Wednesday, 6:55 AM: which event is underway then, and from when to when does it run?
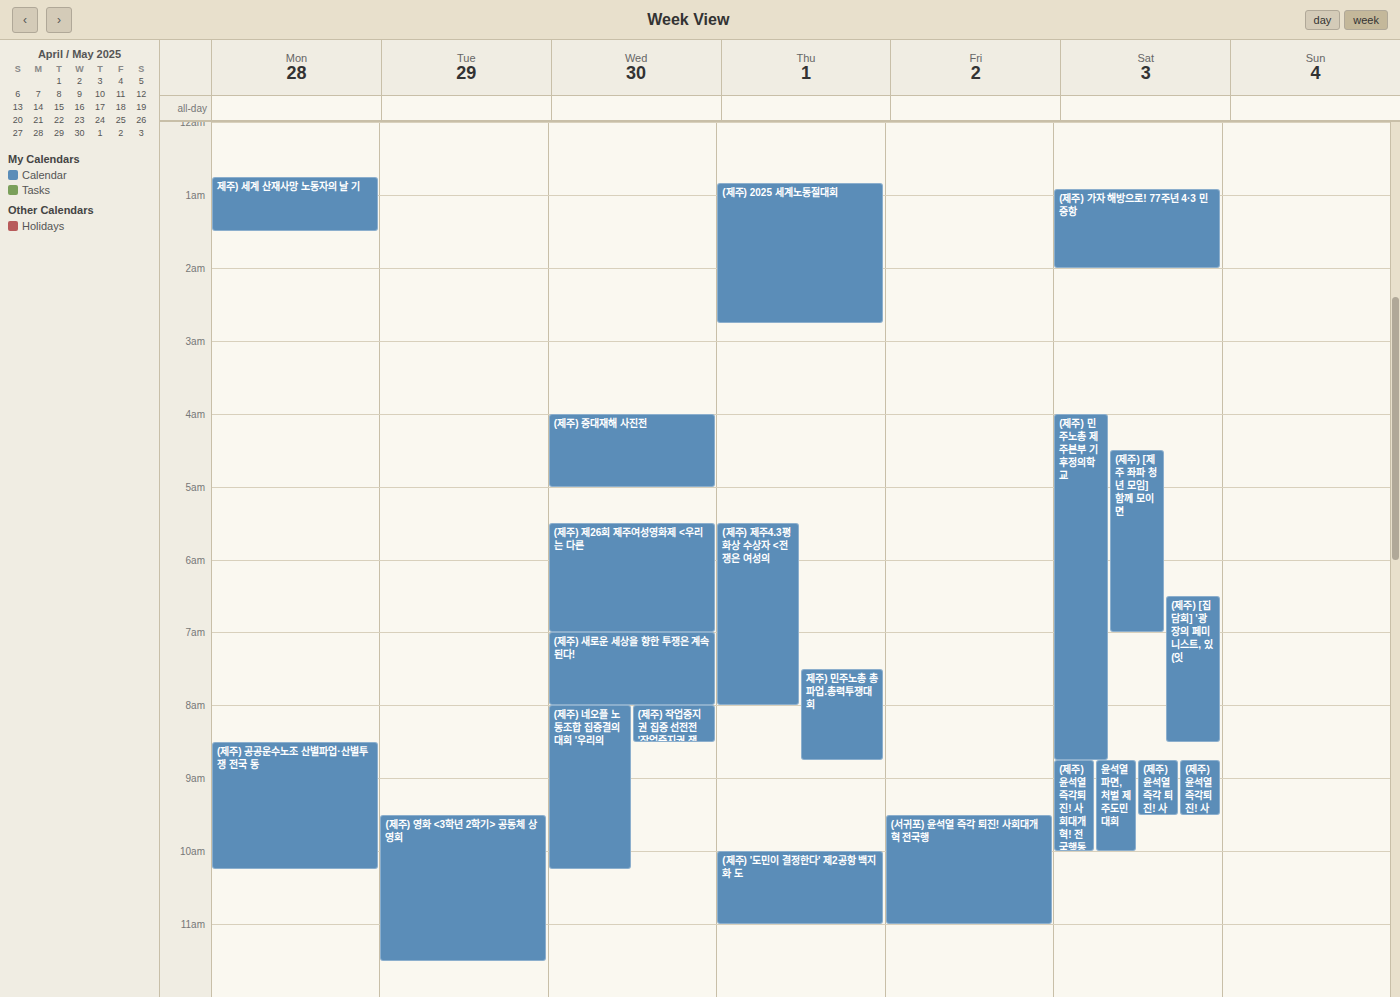
"(제주) 제26회 제주여성영화제 <우리는 다른", 5:30 AM to 7:00 AM